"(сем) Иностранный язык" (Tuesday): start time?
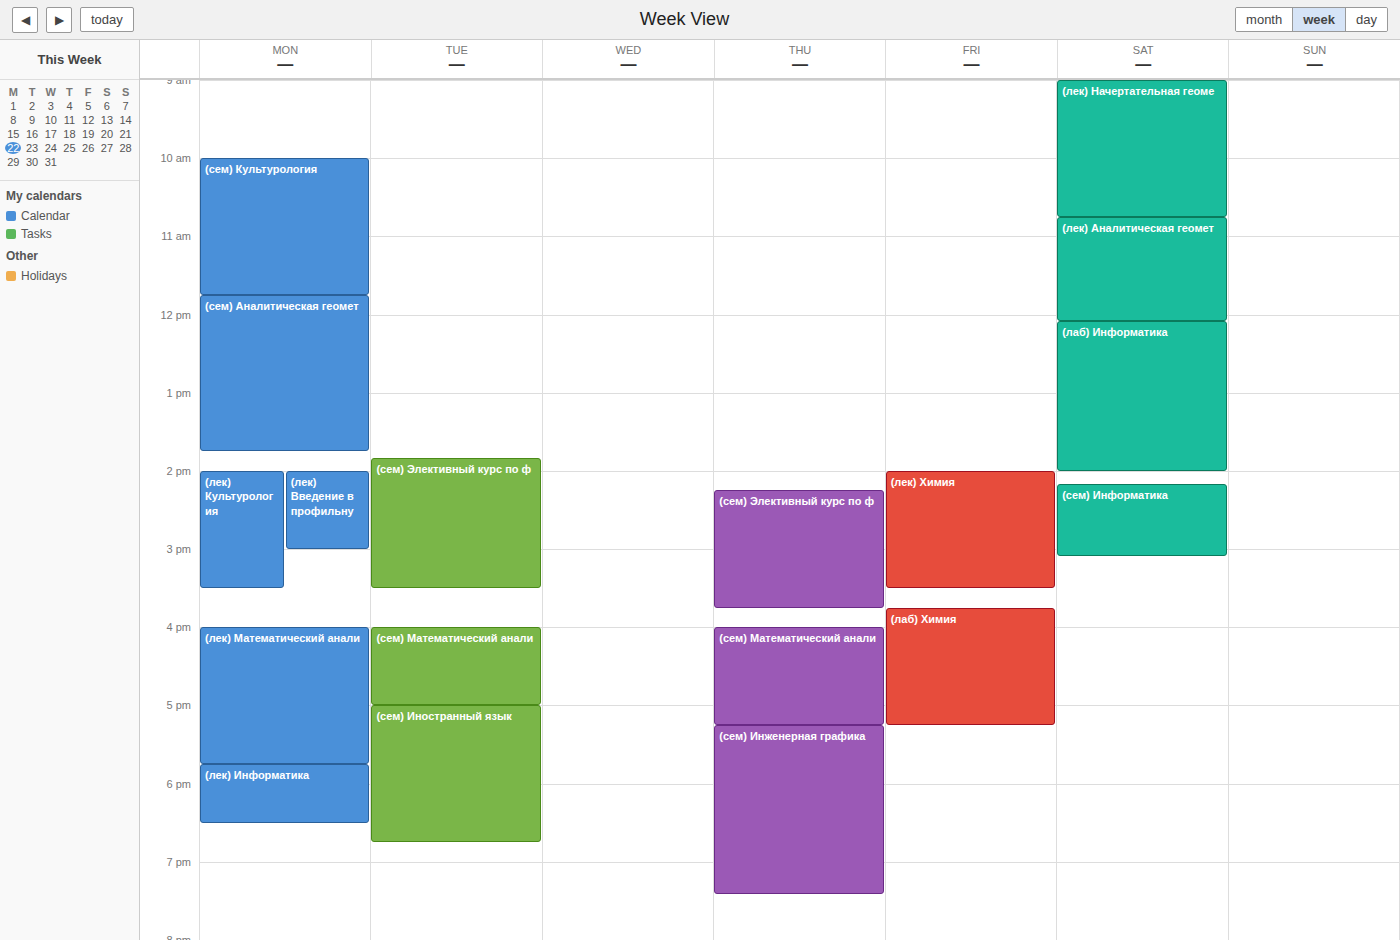
5:00 PM